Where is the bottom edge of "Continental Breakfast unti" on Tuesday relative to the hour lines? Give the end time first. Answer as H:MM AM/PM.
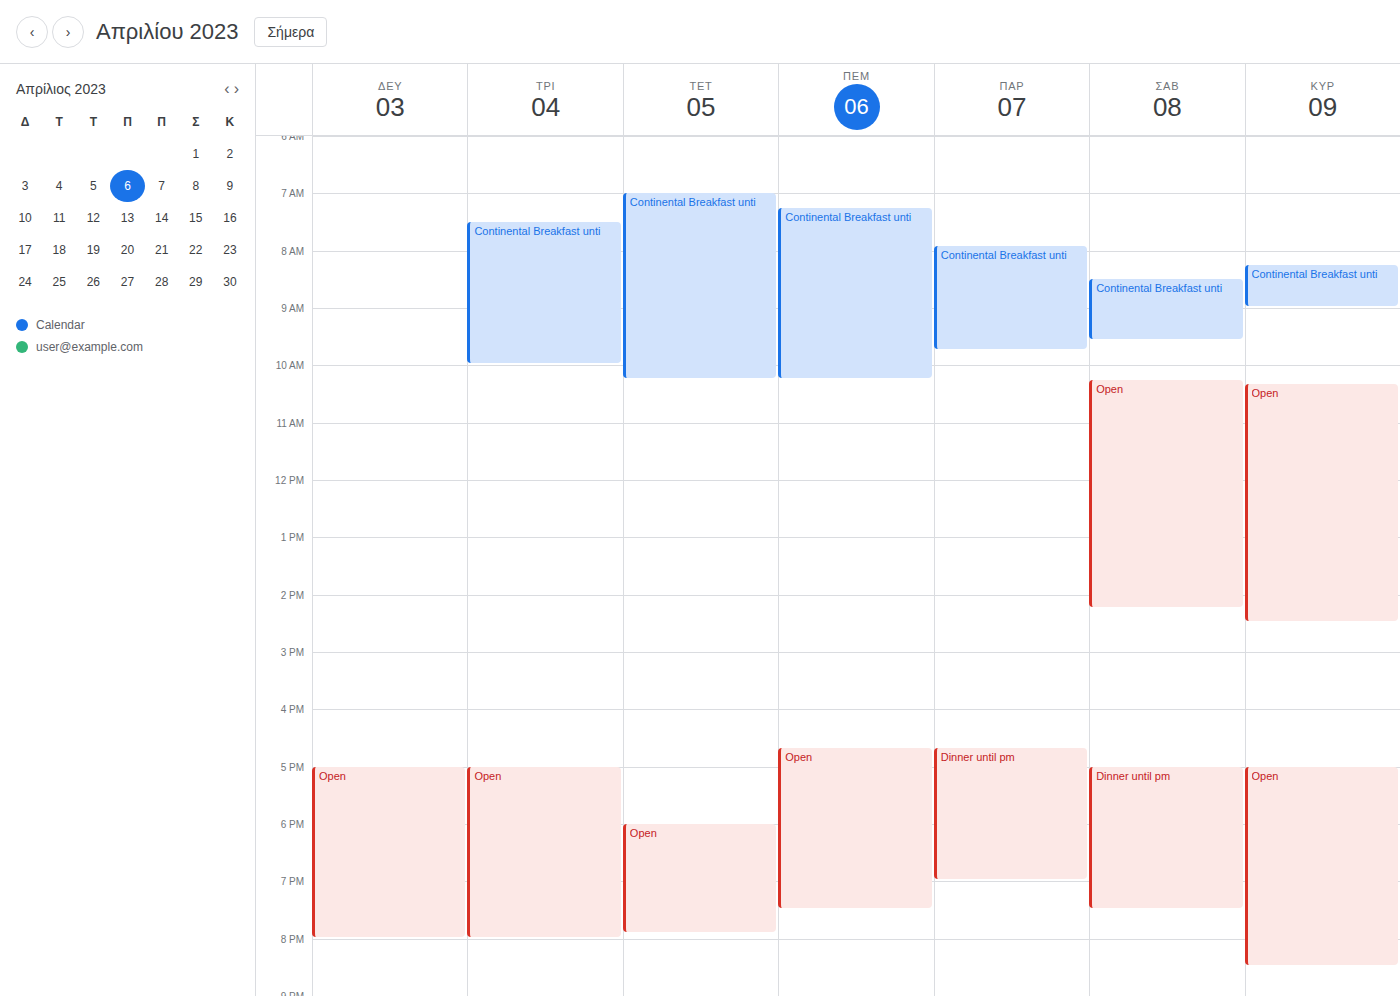
10:00 AM -- exactly on the 10 AM line.